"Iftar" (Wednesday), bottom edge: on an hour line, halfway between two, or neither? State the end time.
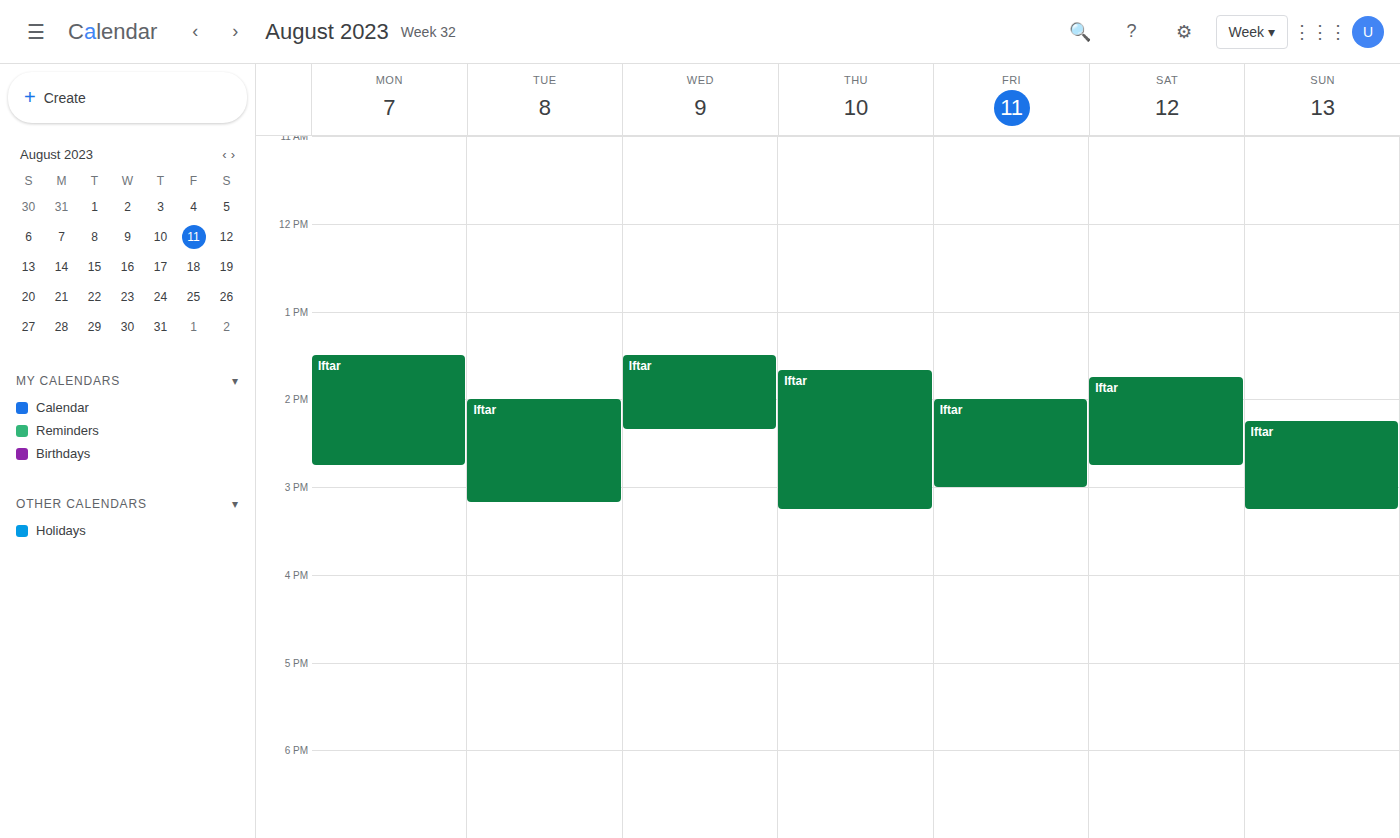
2:20 PM -- neither: 20 minutes below the 2 PM line and 40 minutes above the 3 PM line.